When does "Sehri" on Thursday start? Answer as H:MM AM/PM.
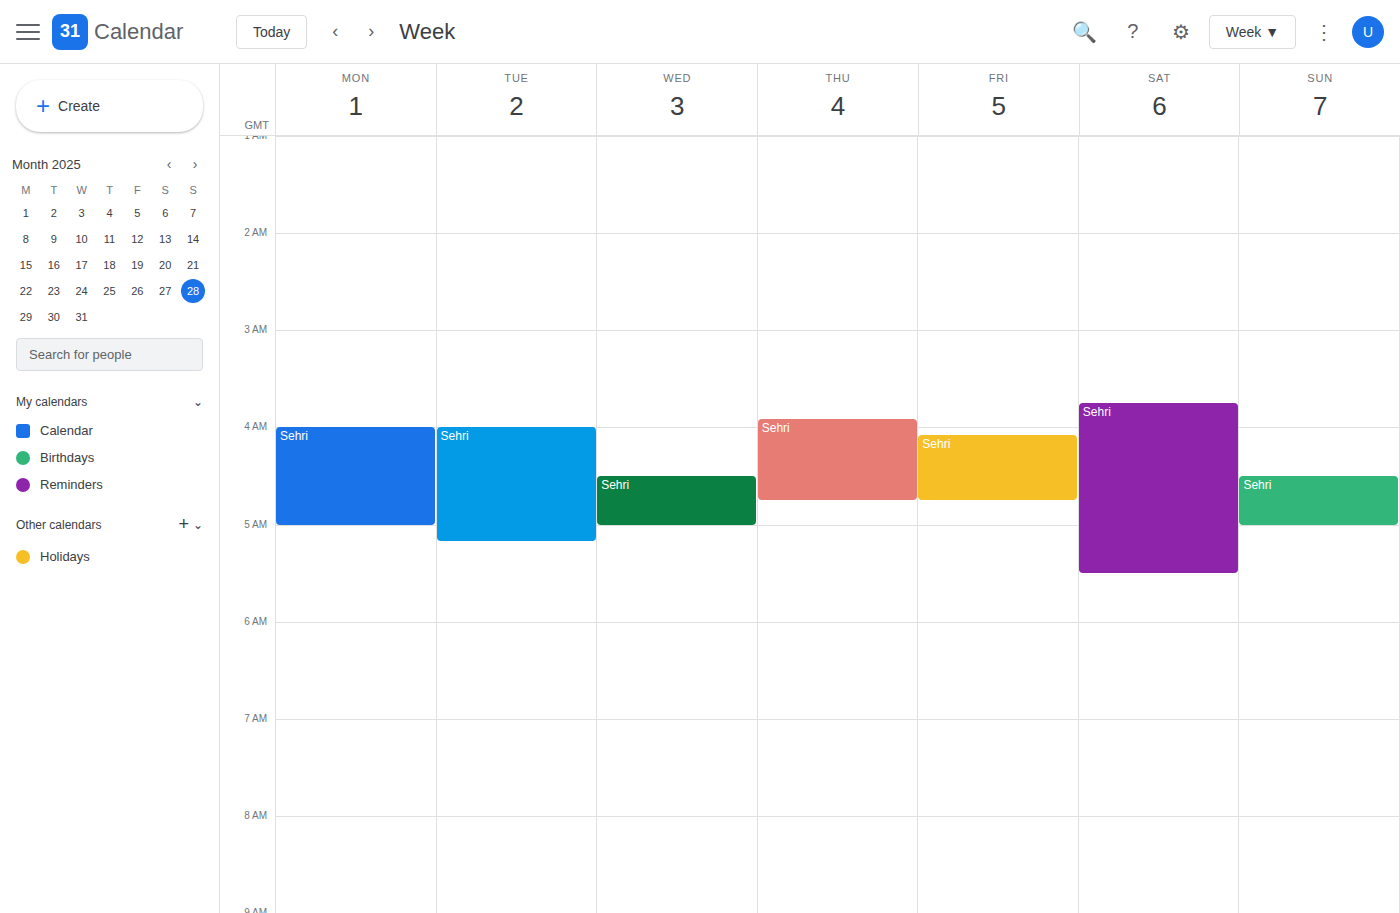
3:55 AM